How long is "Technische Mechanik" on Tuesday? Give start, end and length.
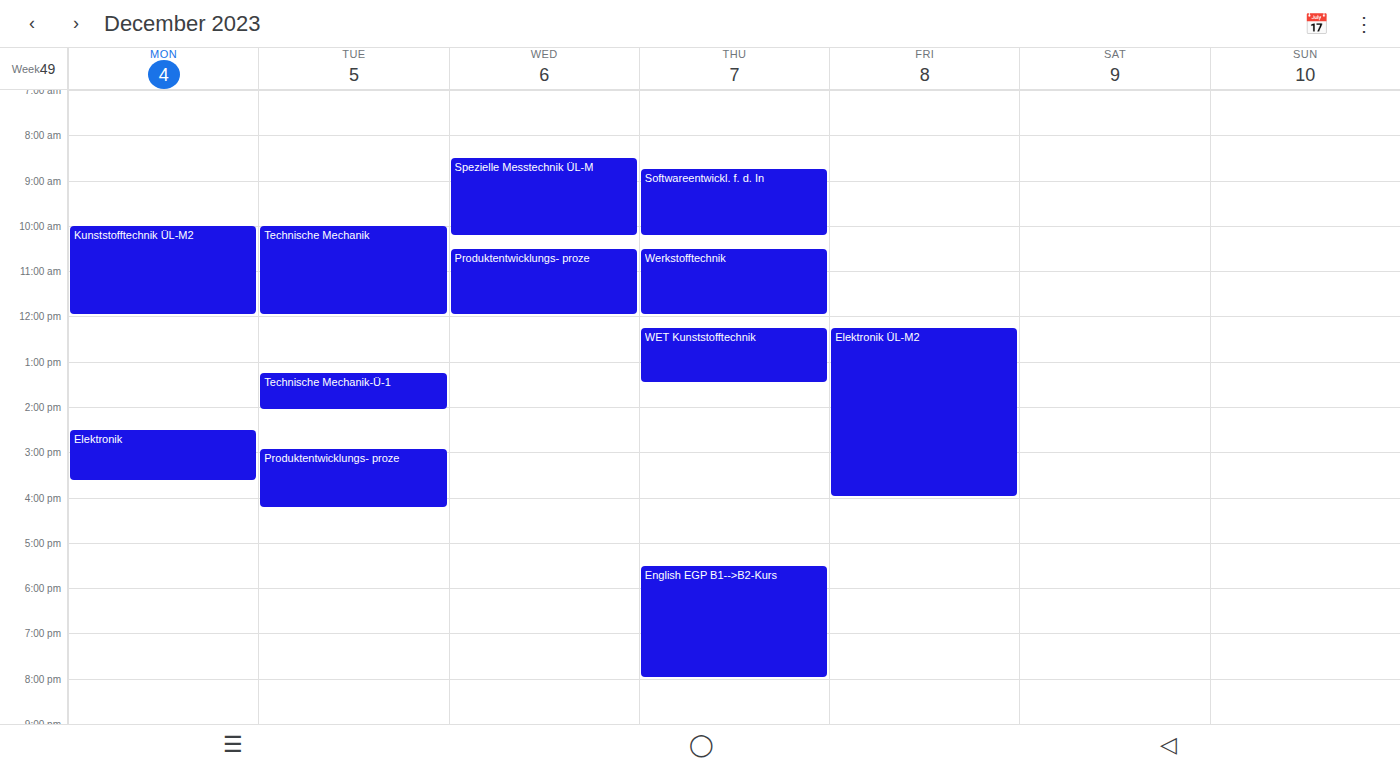
10:00 to 12:00, 2 hours